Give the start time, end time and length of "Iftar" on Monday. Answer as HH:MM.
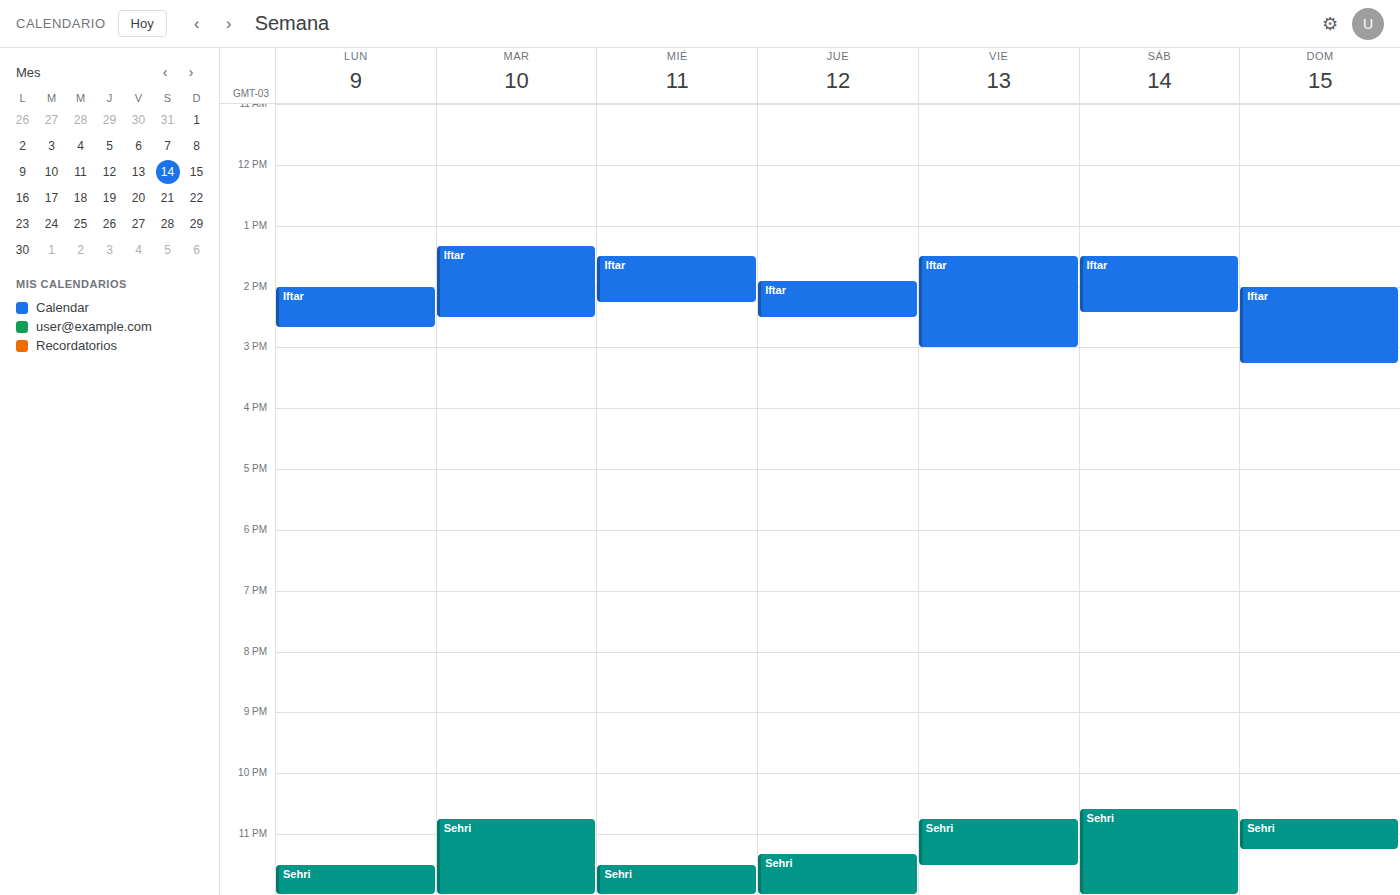
14:00 to 14:40, 40 minutes